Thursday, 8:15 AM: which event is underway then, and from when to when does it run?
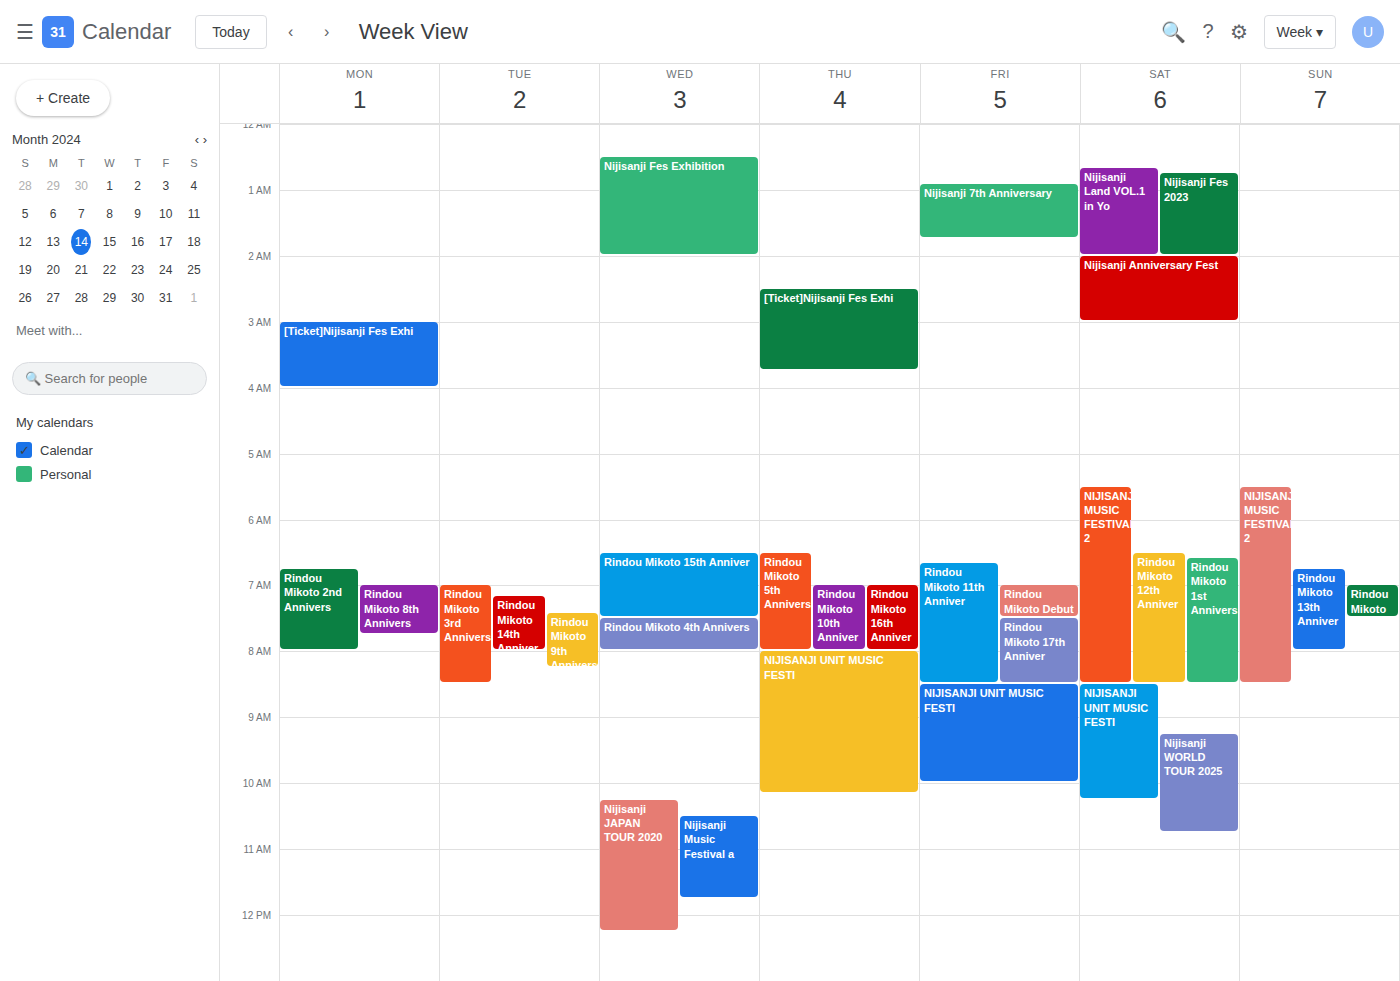
"NIJISANJI UNIT MUSIC FESTI", 8:00 AM to 10:10 AM